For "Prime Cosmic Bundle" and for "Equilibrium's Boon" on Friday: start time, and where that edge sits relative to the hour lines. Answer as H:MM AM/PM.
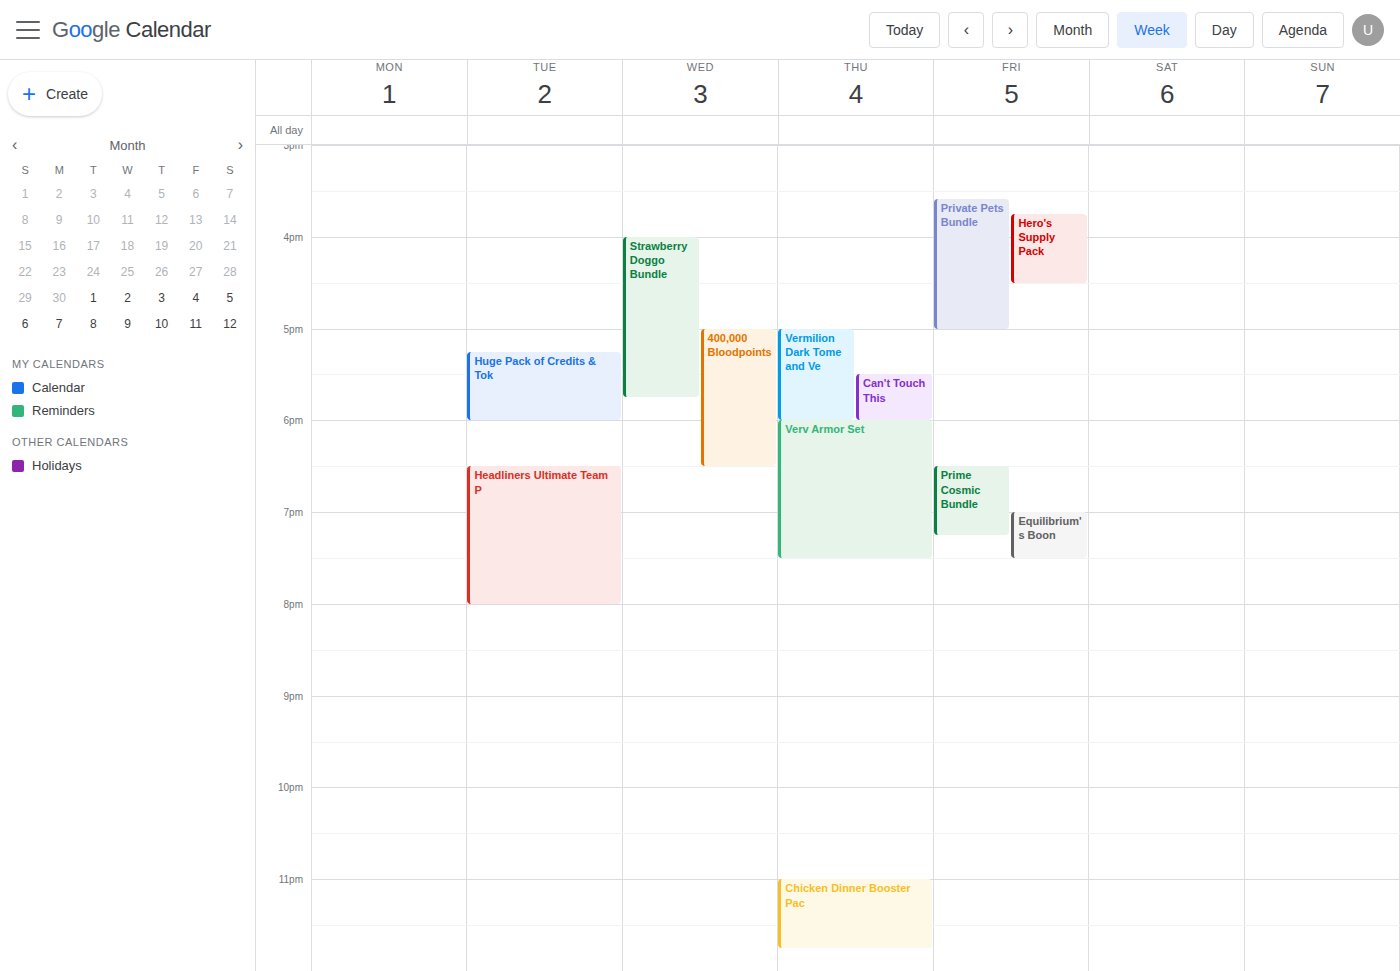
"Prime Cosmic Bundle": 6:30 PM, halfway between the 6 PM and 7 PM lines. "Equilibrium's Boon": 7:00 PM, exactly on the 7 PM line.